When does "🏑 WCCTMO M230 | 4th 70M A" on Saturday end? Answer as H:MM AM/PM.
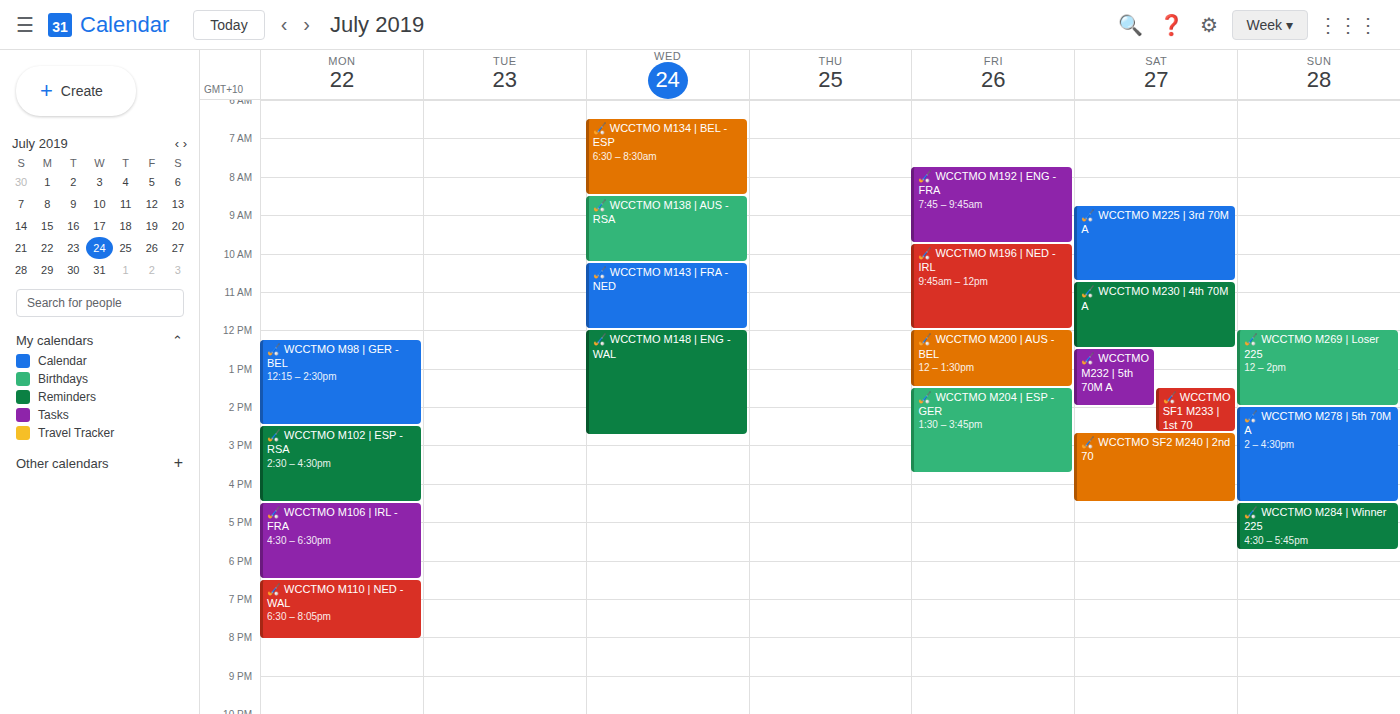
12:30 PM